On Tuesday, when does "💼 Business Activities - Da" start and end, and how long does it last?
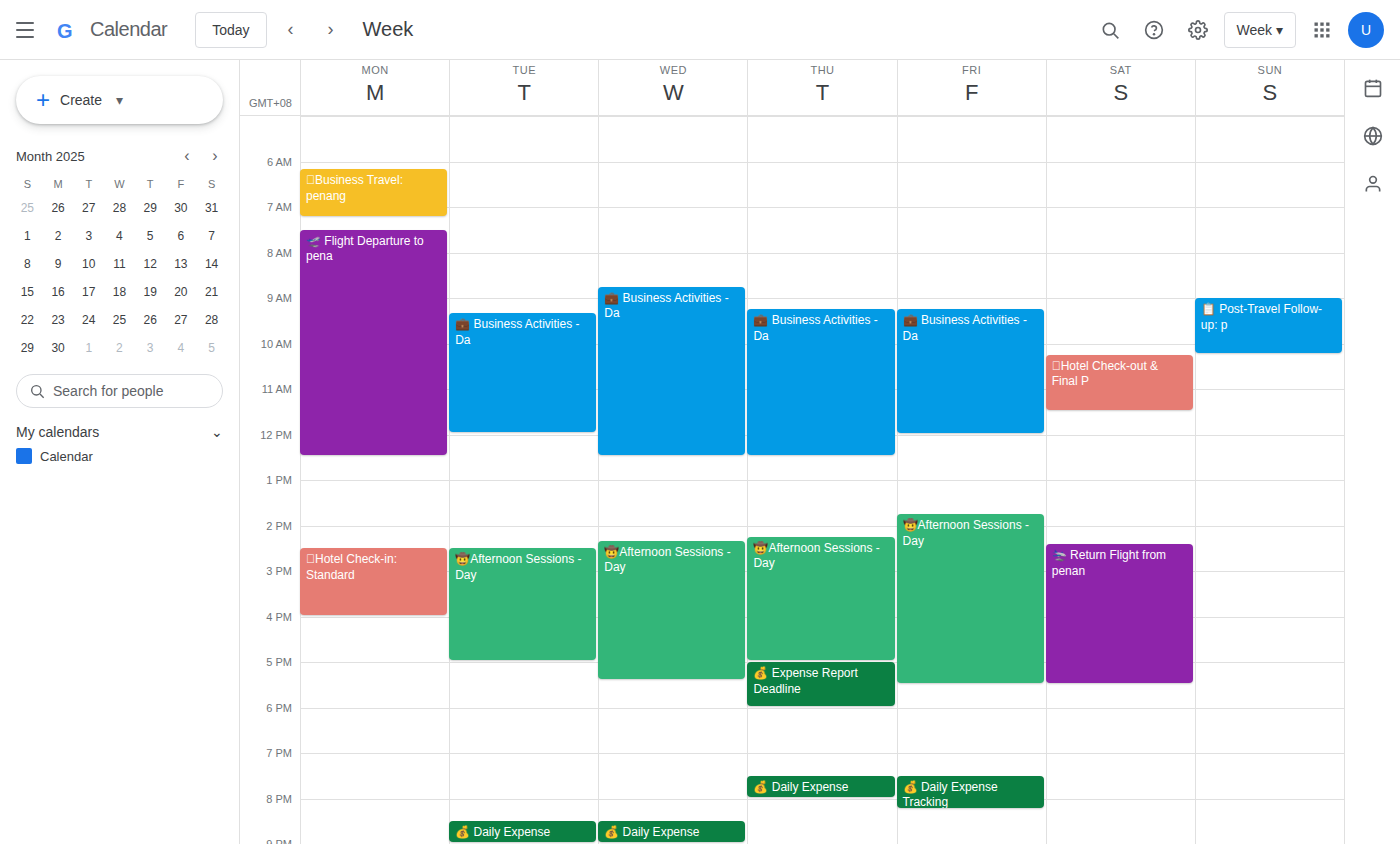
9:20 AM to 12:00 PM, 2 hours 40 minutes